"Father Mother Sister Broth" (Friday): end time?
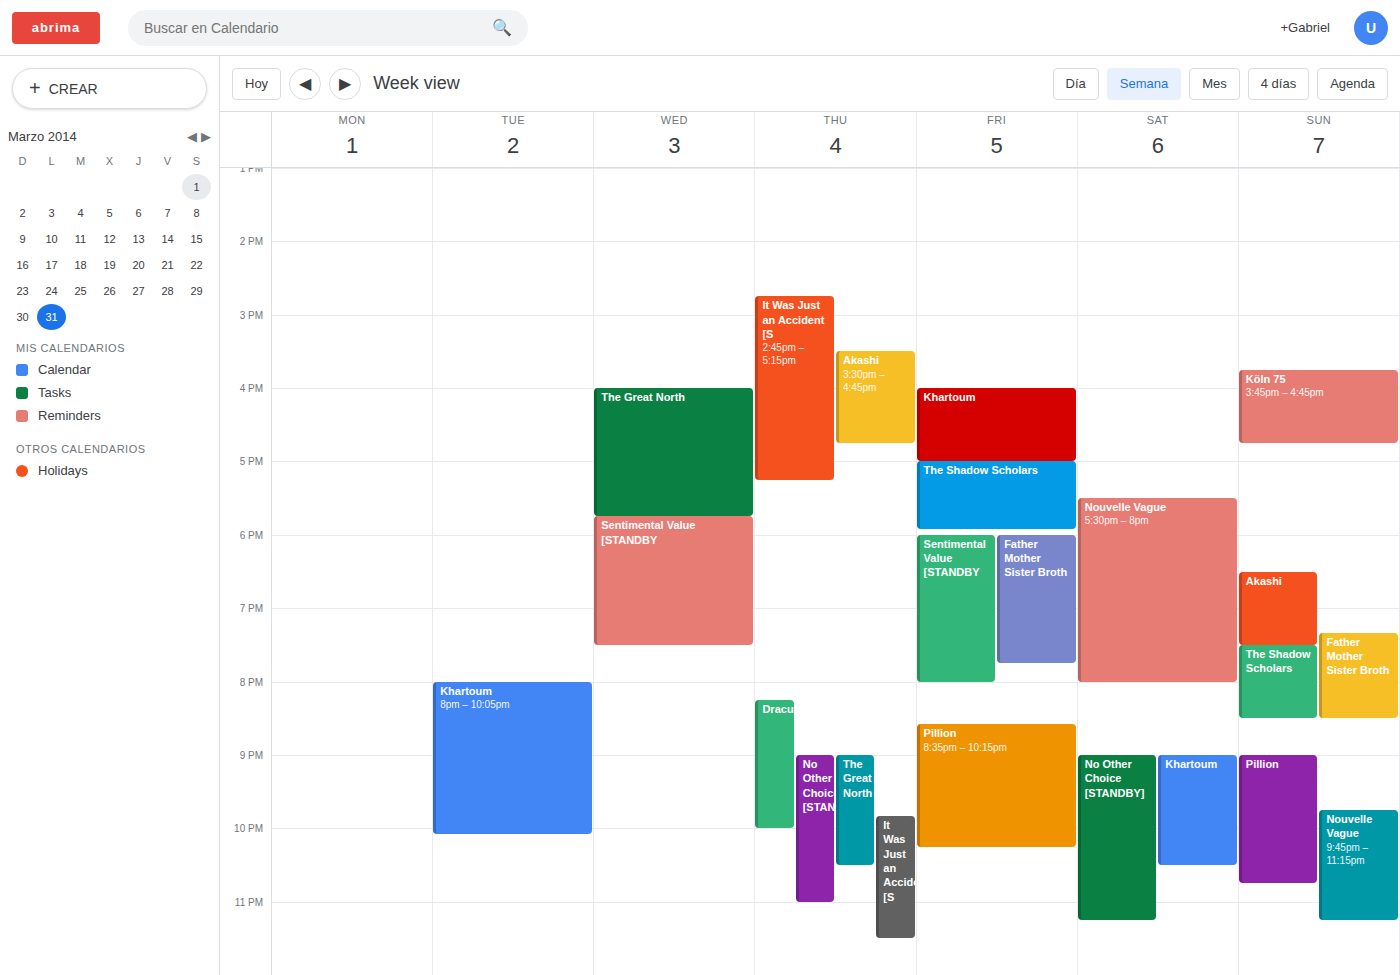
7:45 PM